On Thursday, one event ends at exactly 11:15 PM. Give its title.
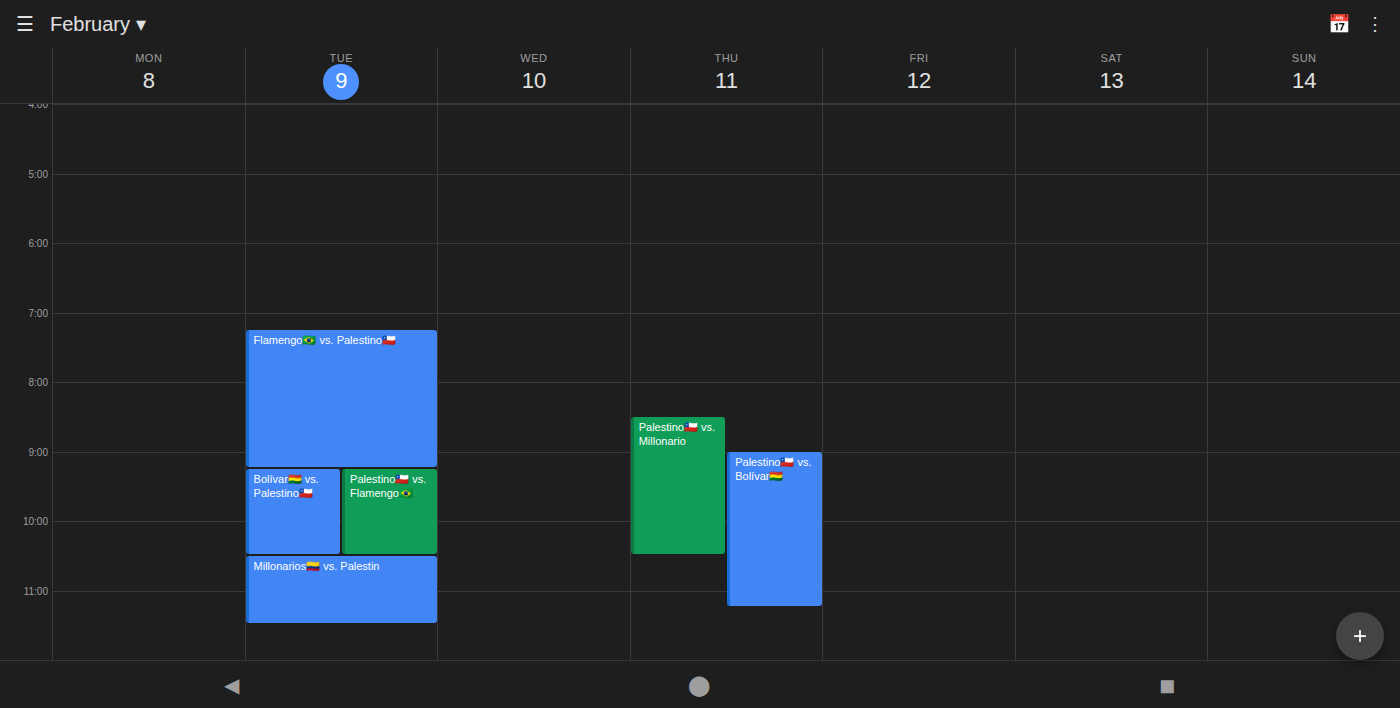
"Palestino🇨🇱 vs. Bolívar🇧🇴"